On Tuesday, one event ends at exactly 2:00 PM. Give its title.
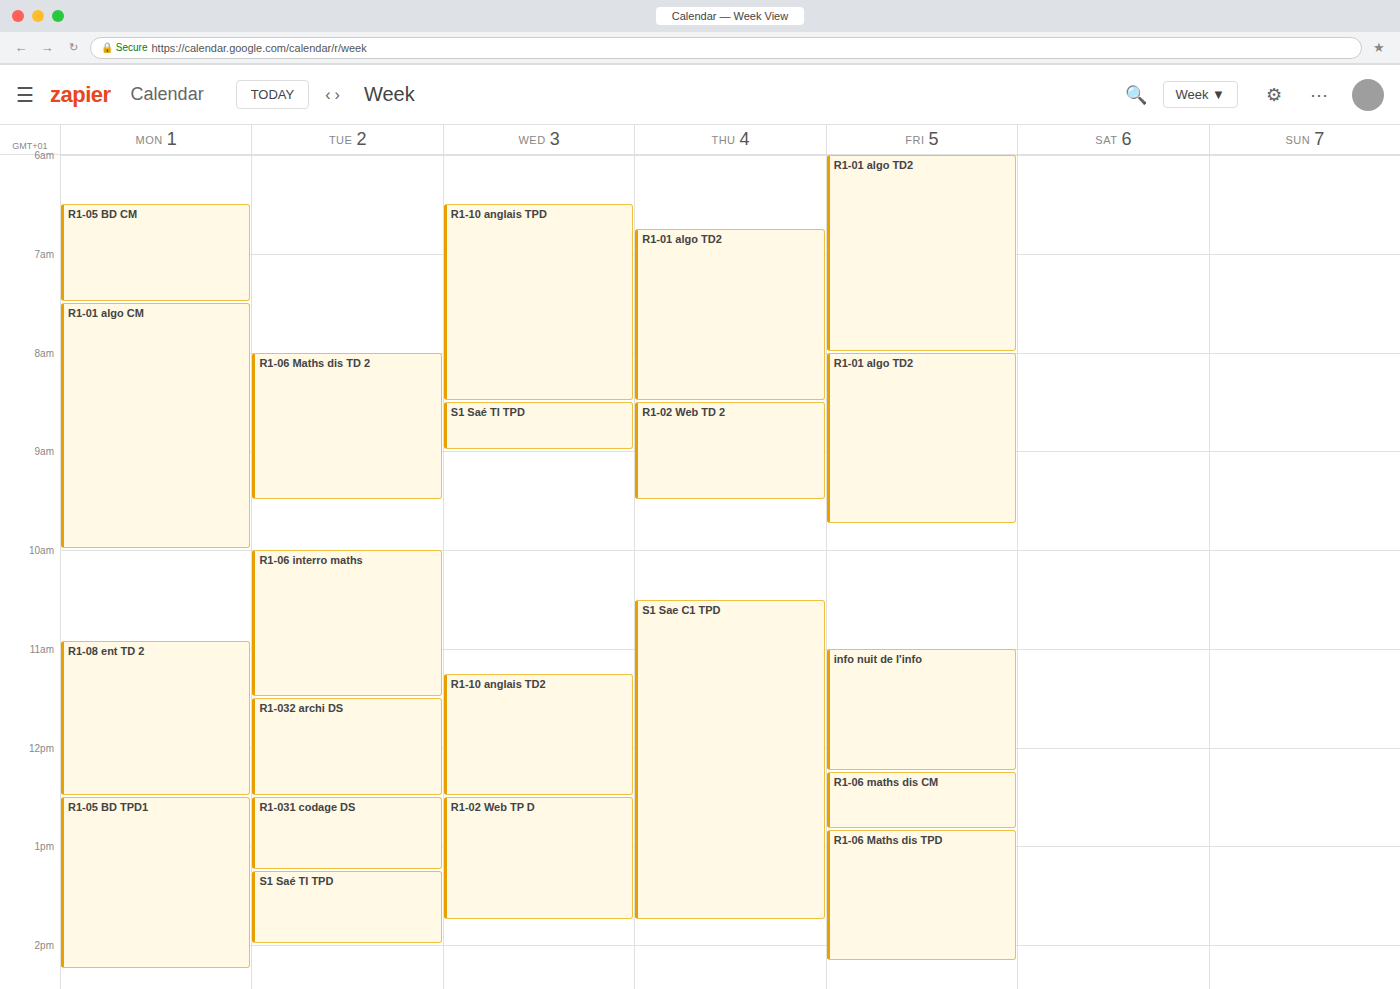
"S1 Saé TI TPD"